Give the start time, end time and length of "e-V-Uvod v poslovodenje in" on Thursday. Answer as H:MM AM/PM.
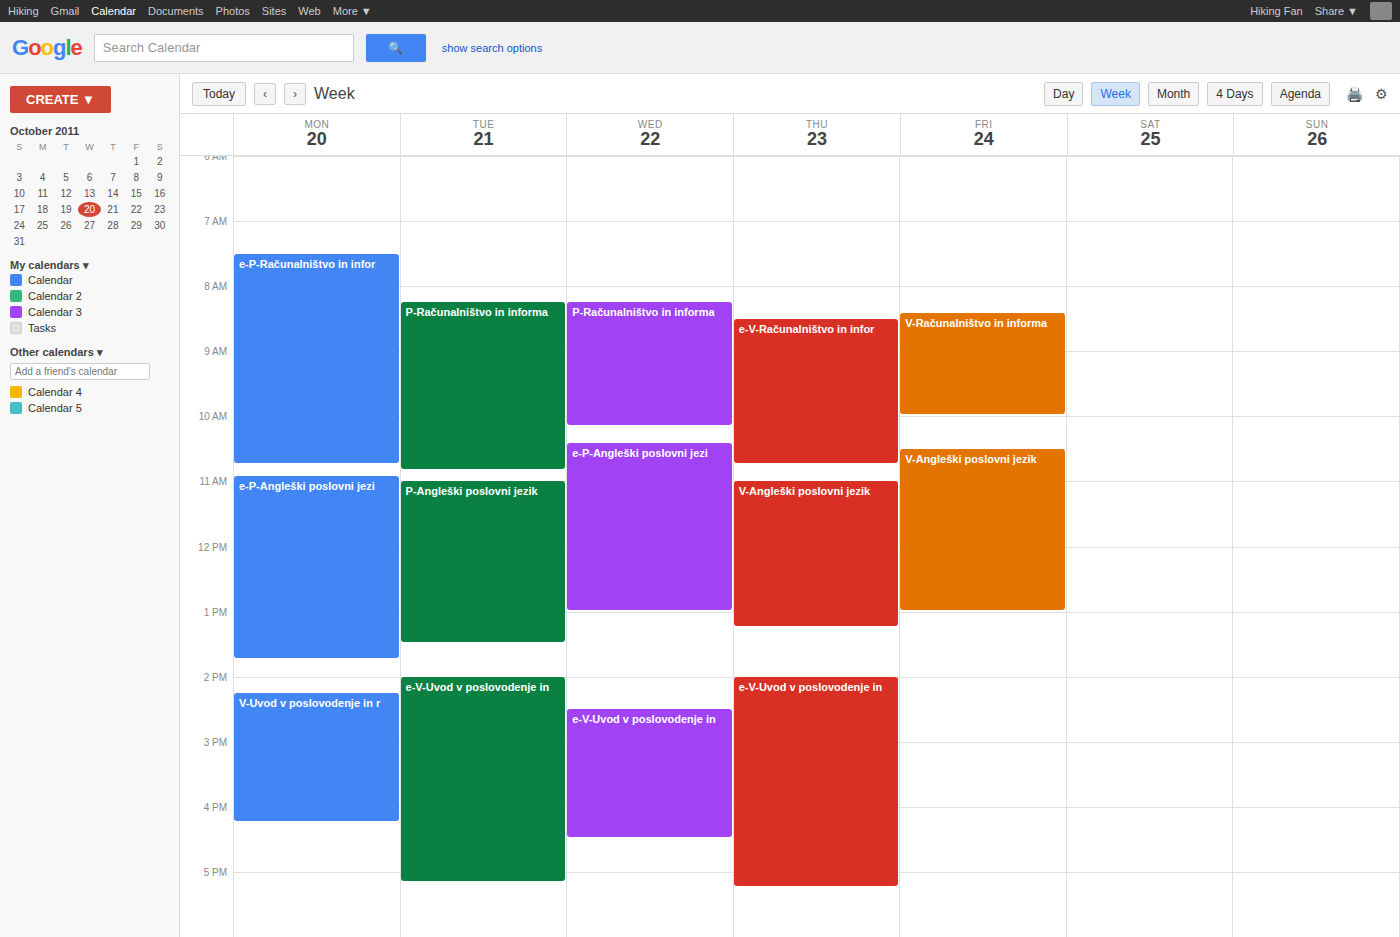
2:00 PM to 5:15 PM, 3 hours 15 minutes